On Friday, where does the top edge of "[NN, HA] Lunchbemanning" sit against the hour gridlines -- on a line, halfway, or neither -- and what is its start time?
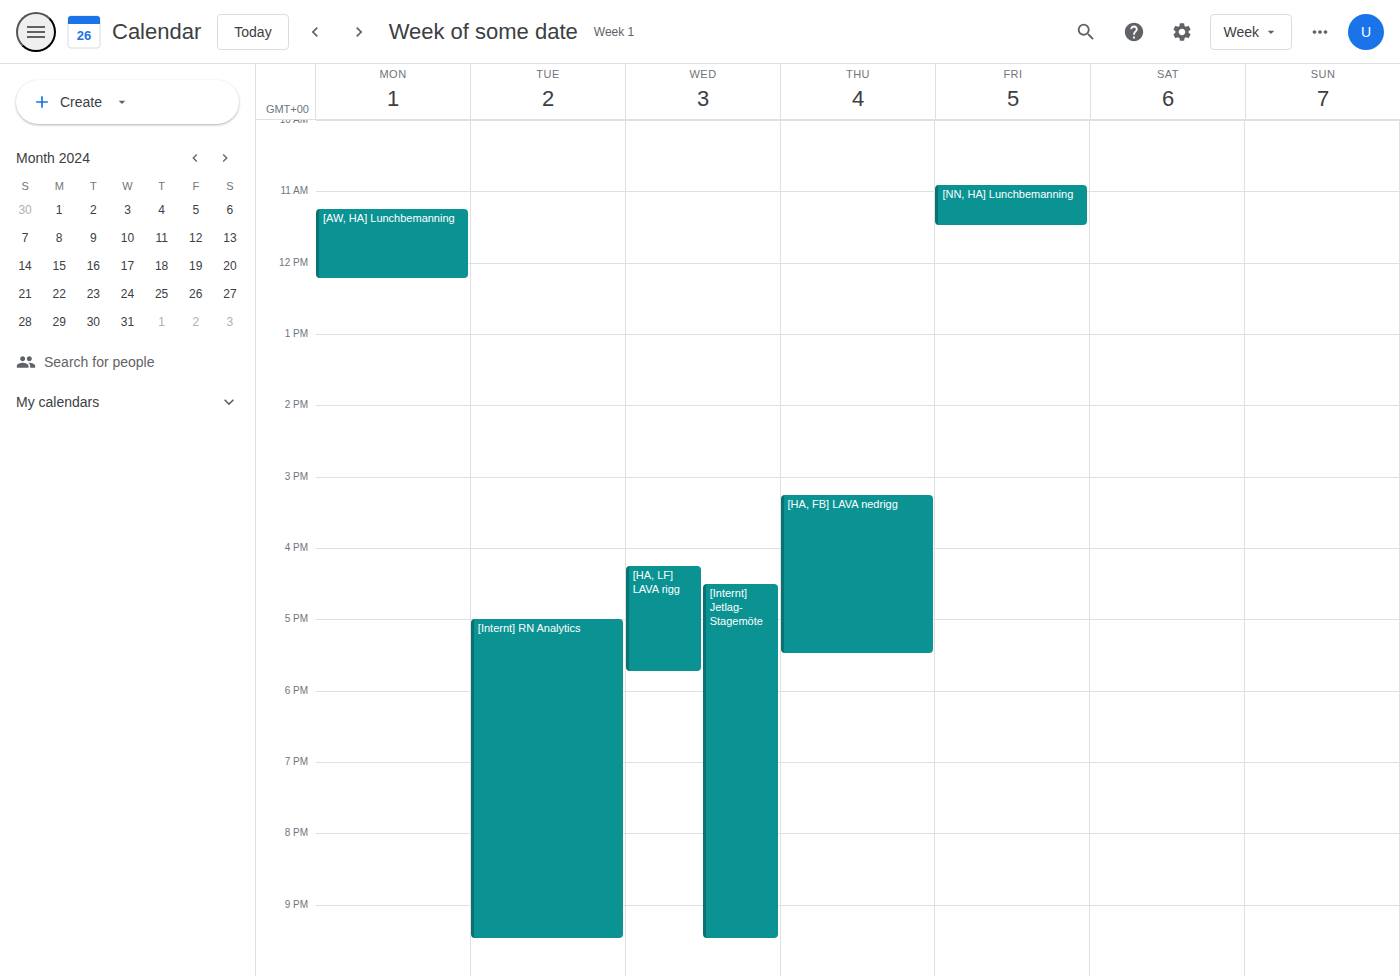
10:55 AM -- neither: 55 minutes below the 10 AM line and 5 minutes above the 11 AM line.